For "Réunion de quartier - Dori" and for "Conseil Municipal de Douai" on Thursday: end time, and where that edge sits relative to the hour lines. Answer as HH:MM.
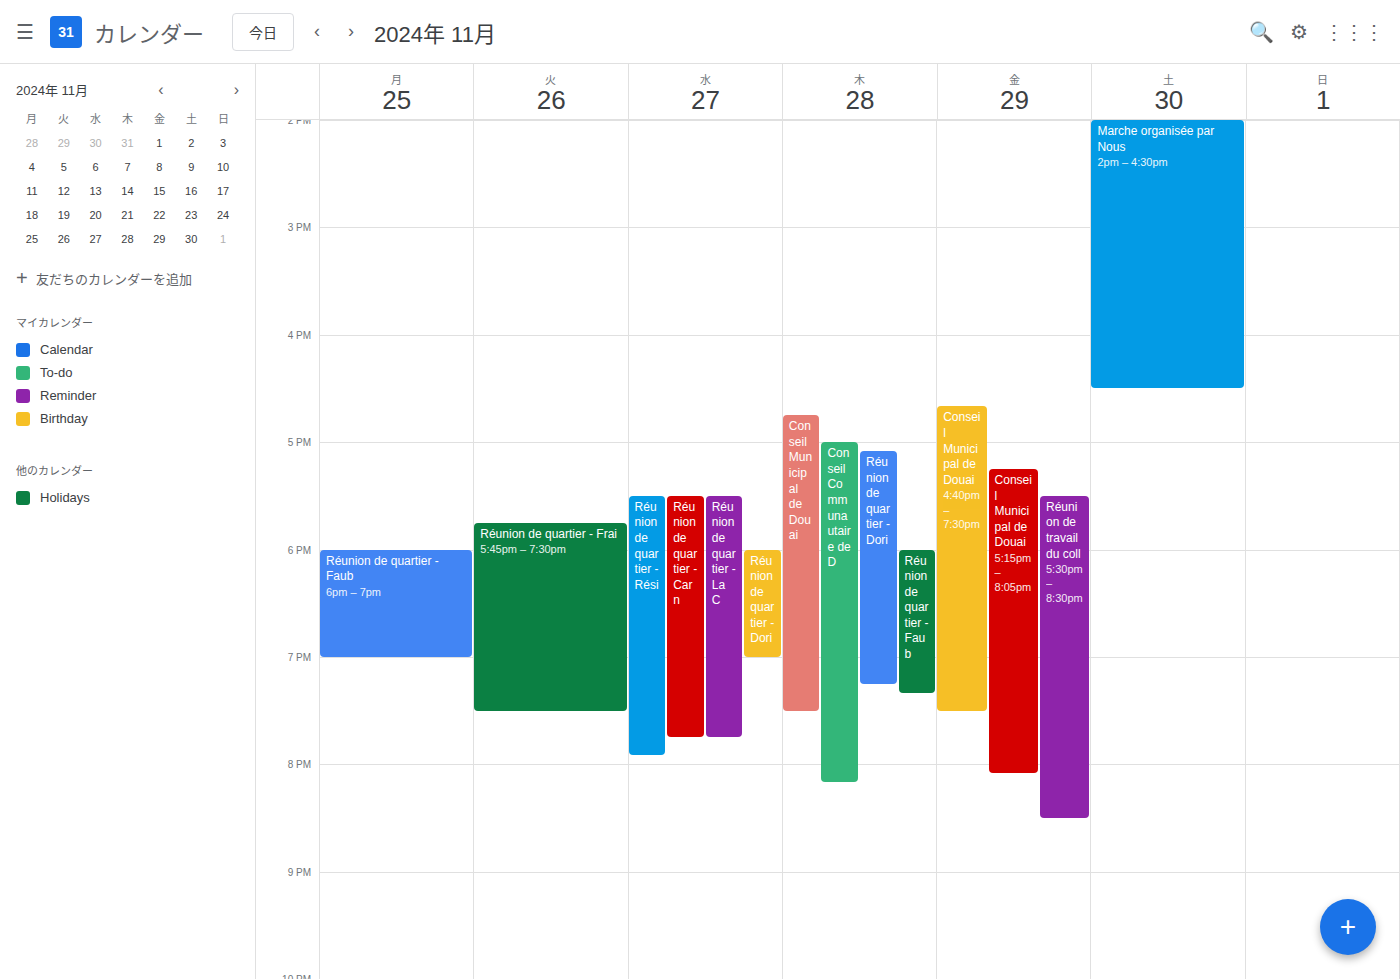
"Réunion de quartier - Dori": 19:15, neither: a quarter of the way from the 19:00 line to the 20:00 line. "Conseil Municipal de Douai": 19:30, halfway between the 19:00 and 20:00 lines.